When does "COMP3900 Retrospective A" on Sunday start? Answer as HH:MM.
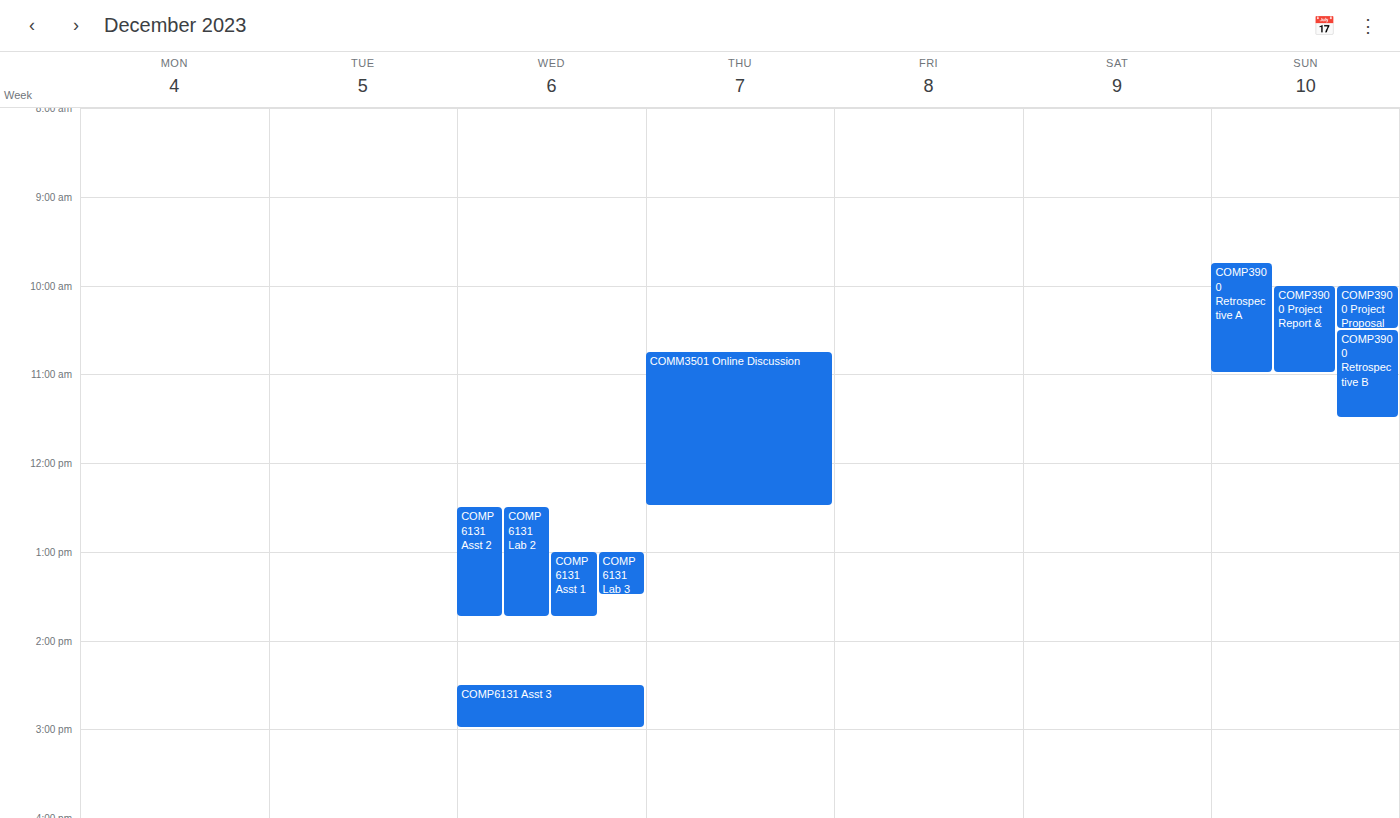
09:45